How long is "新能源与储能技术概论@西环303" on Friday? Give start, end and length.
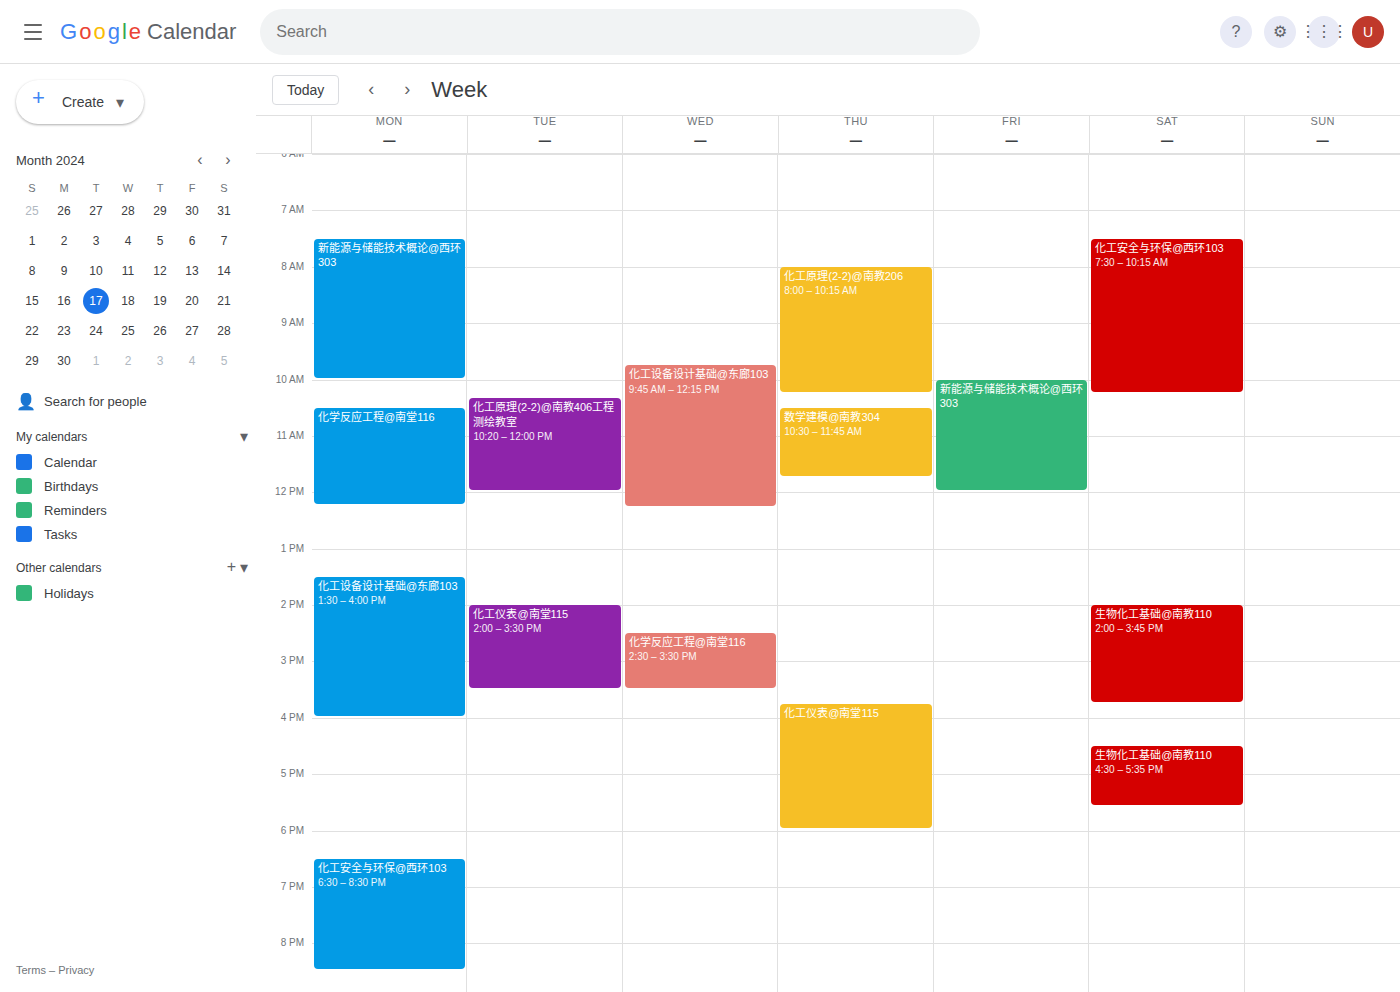
10:00 AM to 12:00 PM, 2 hours